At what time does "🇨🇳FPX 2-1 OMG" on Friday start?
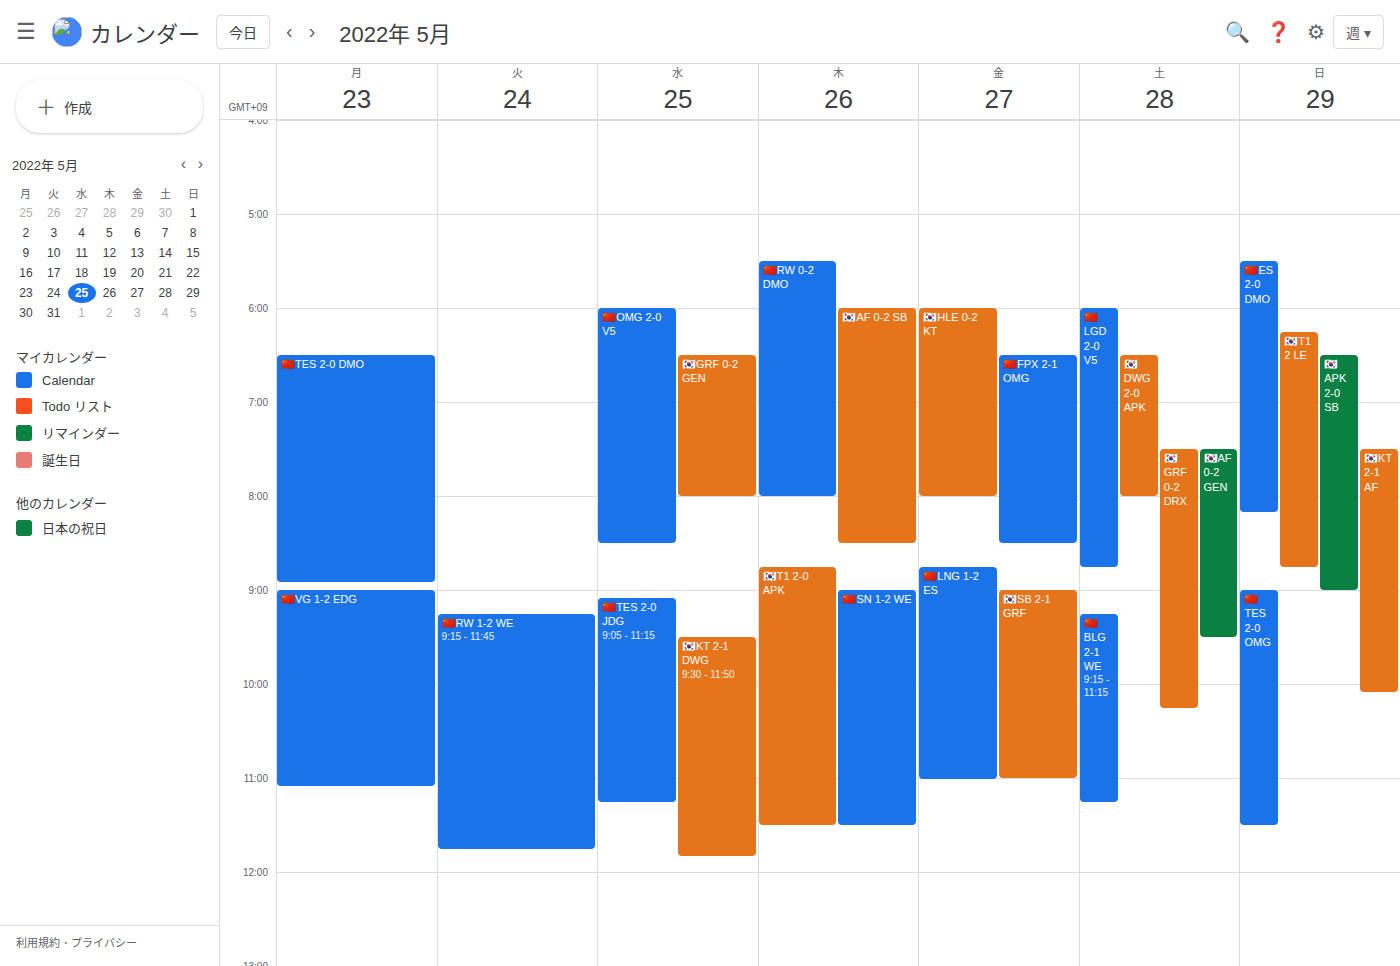
6:30 AM